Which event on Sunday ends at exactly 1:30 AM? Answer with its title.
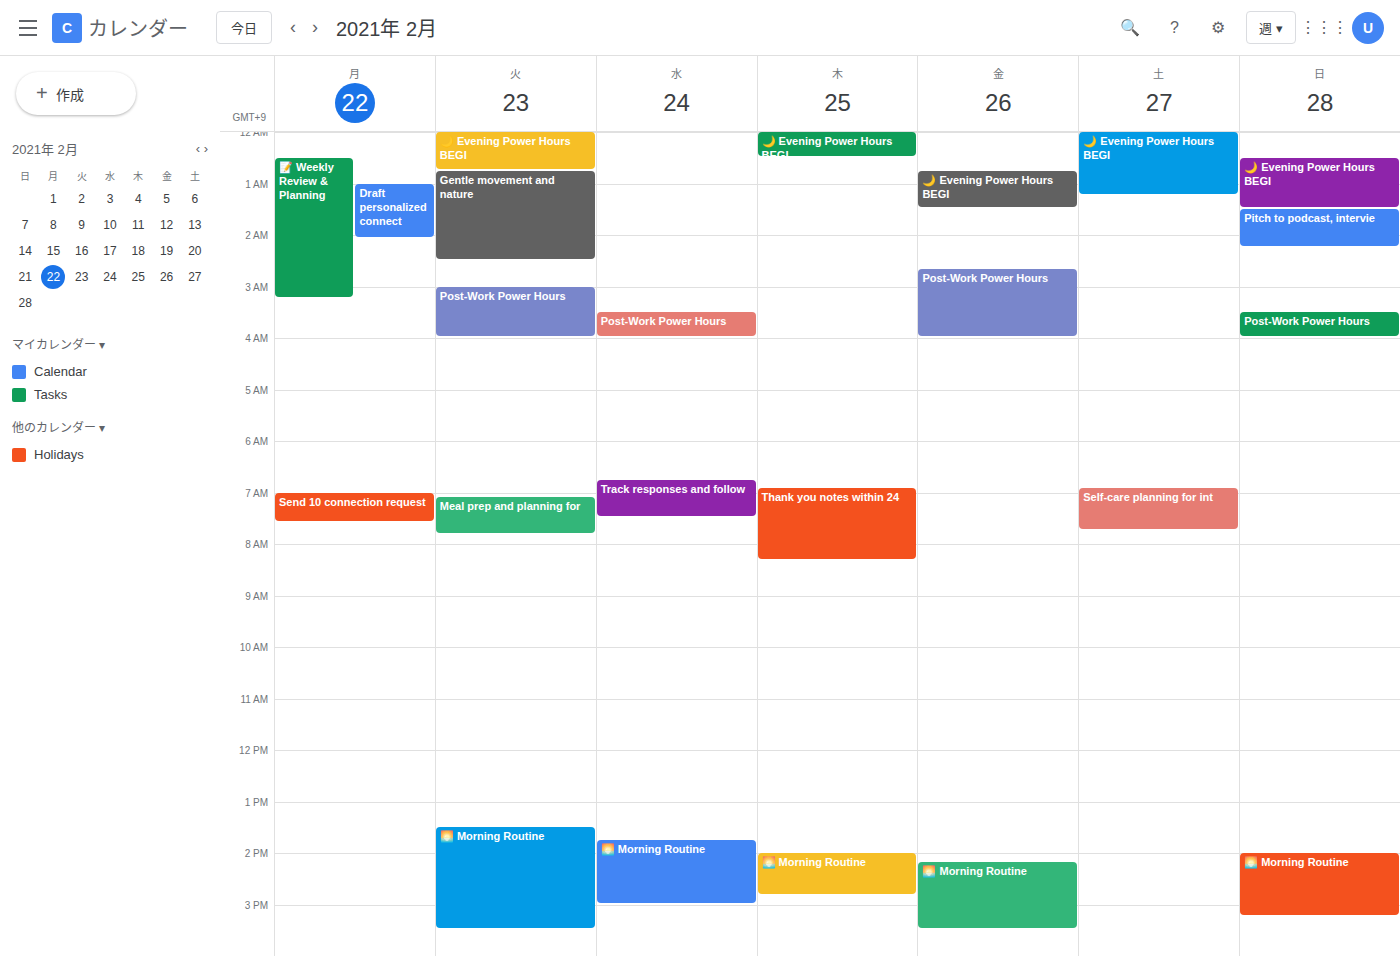
"🌙 Evening Power Hours BEGI"